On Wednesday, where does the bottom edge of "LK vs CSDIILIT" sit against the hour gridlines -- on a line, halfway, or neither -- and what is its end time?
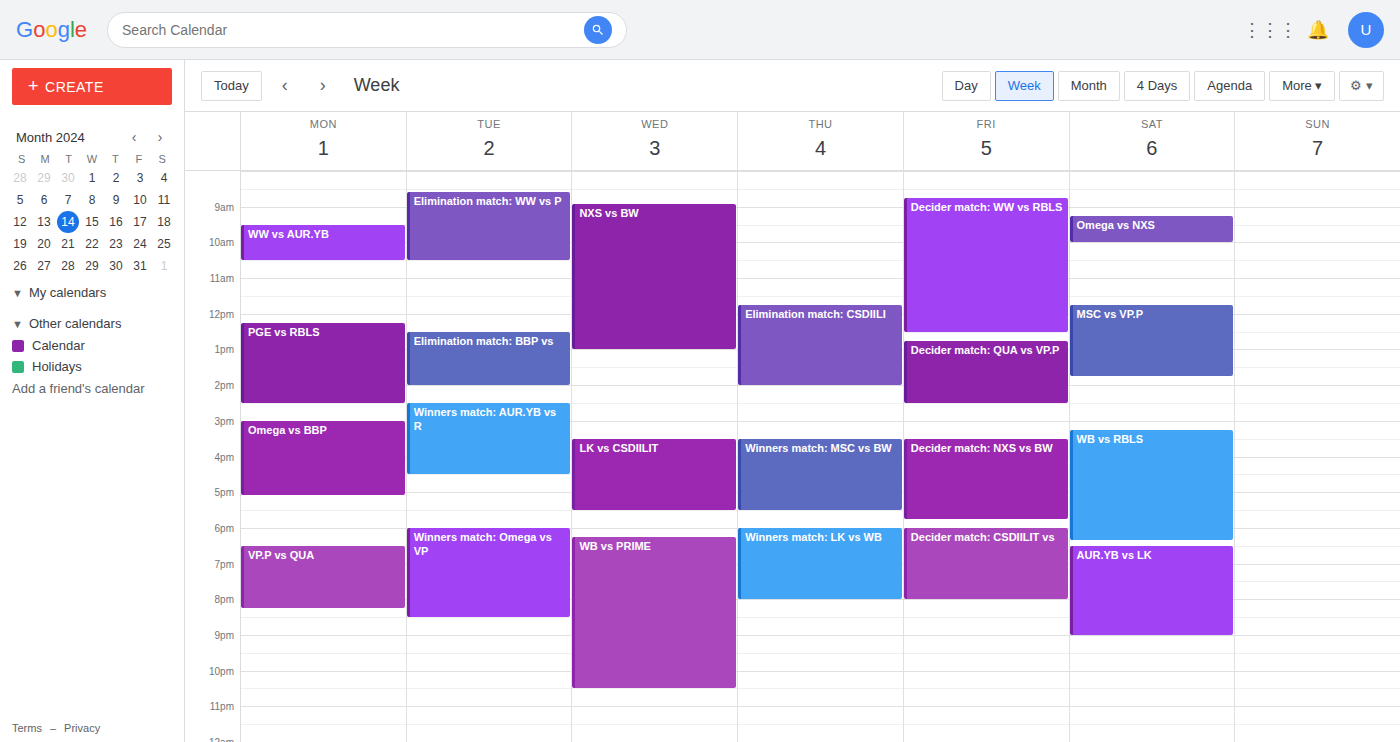
17:30 -- halfway between the 17:00 and 18:00 lines.